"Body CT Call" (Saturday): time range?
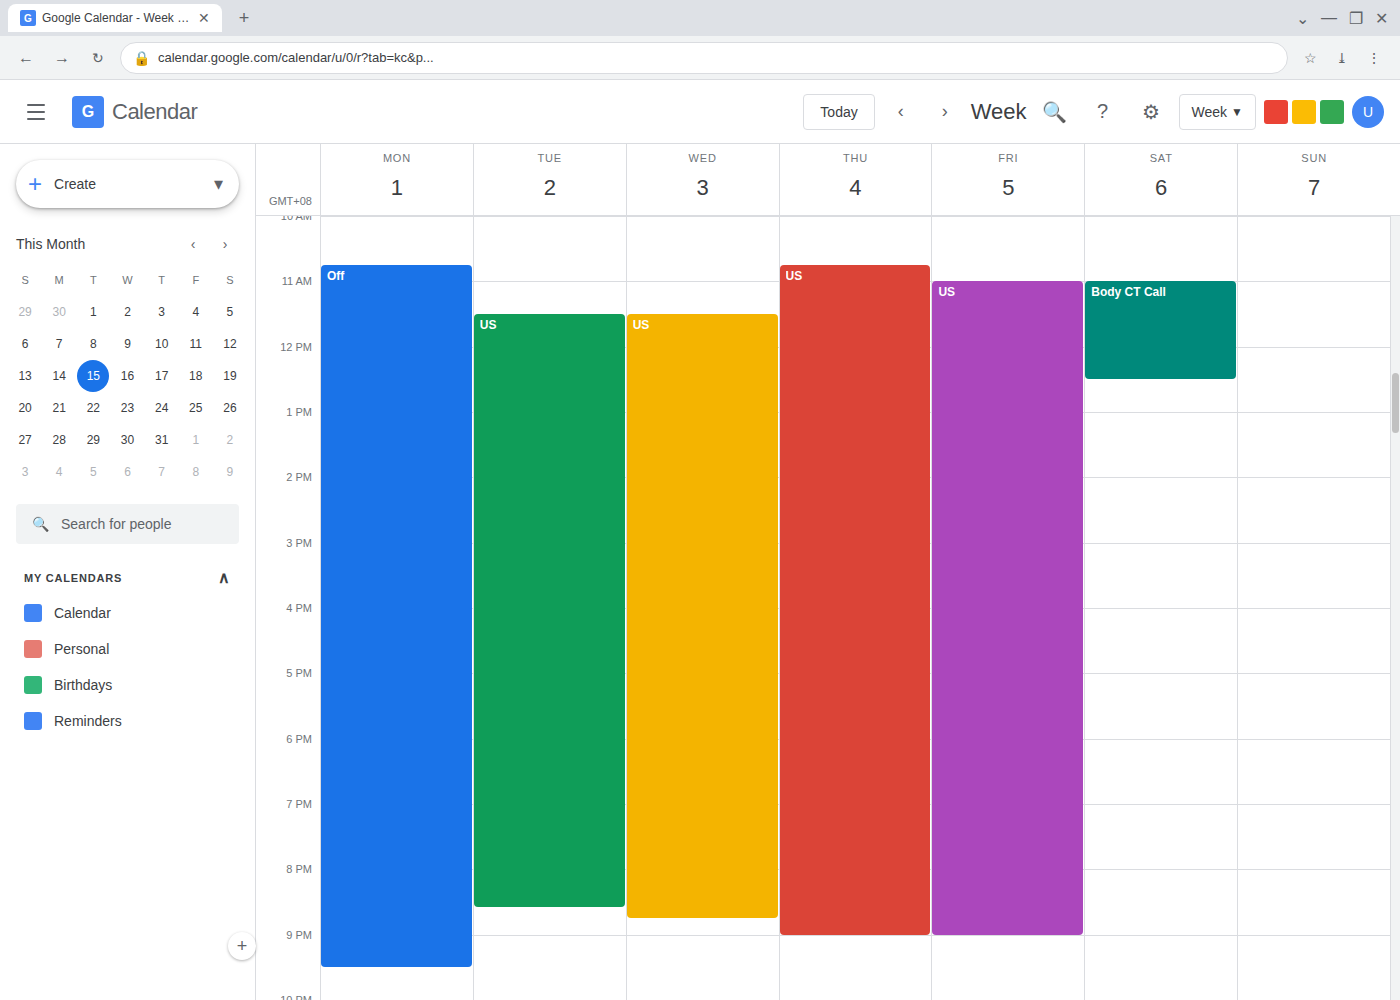
11:00 AM to 12:30 PM